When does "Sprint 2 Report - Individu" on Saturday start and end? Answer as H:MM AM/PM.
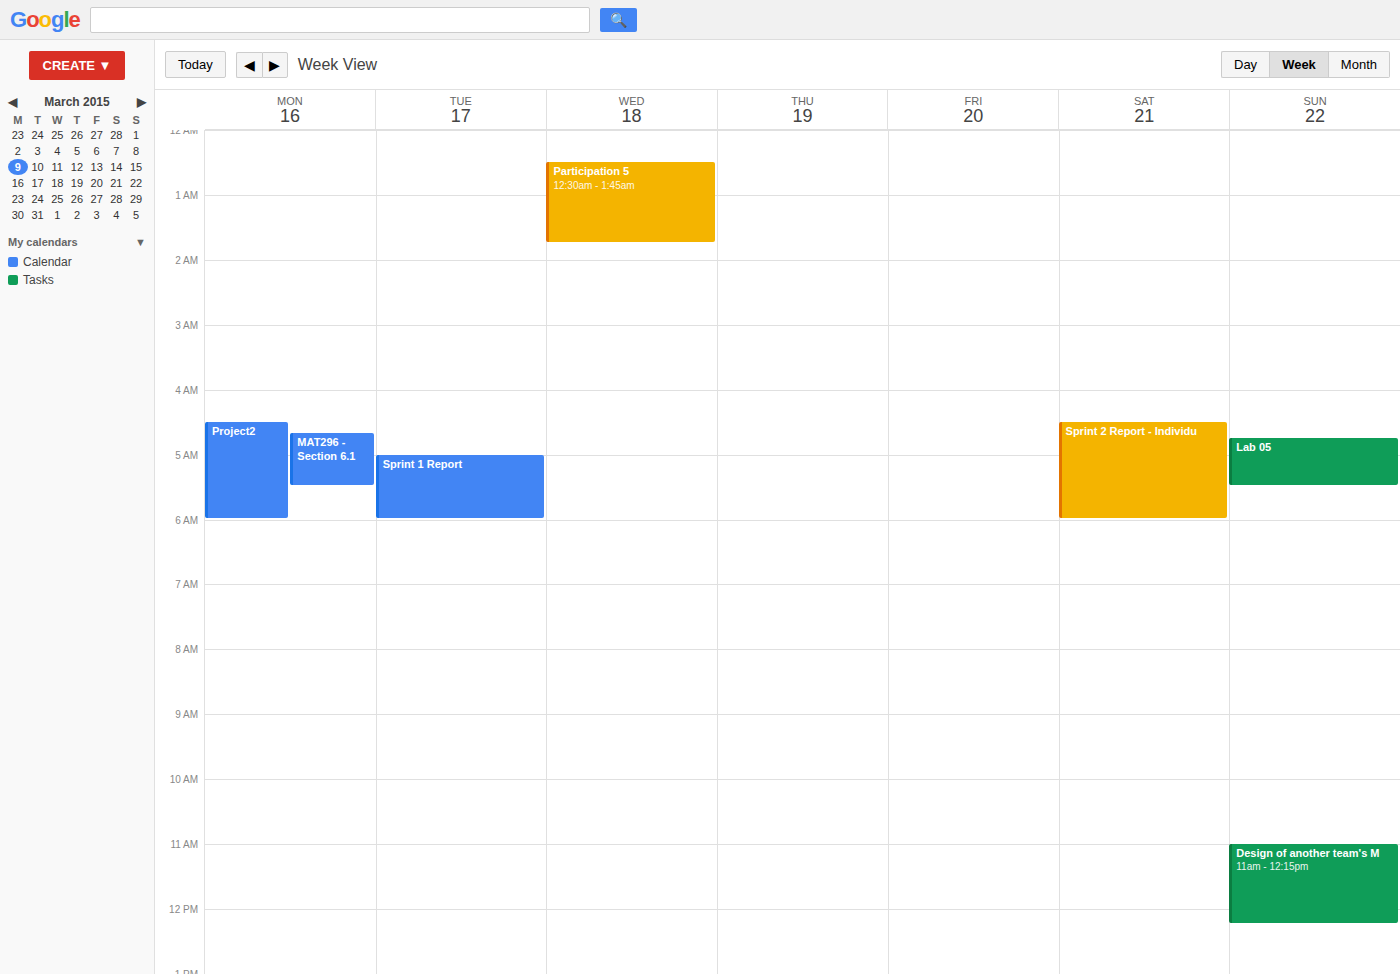
4:30 AM to 6:00 AM